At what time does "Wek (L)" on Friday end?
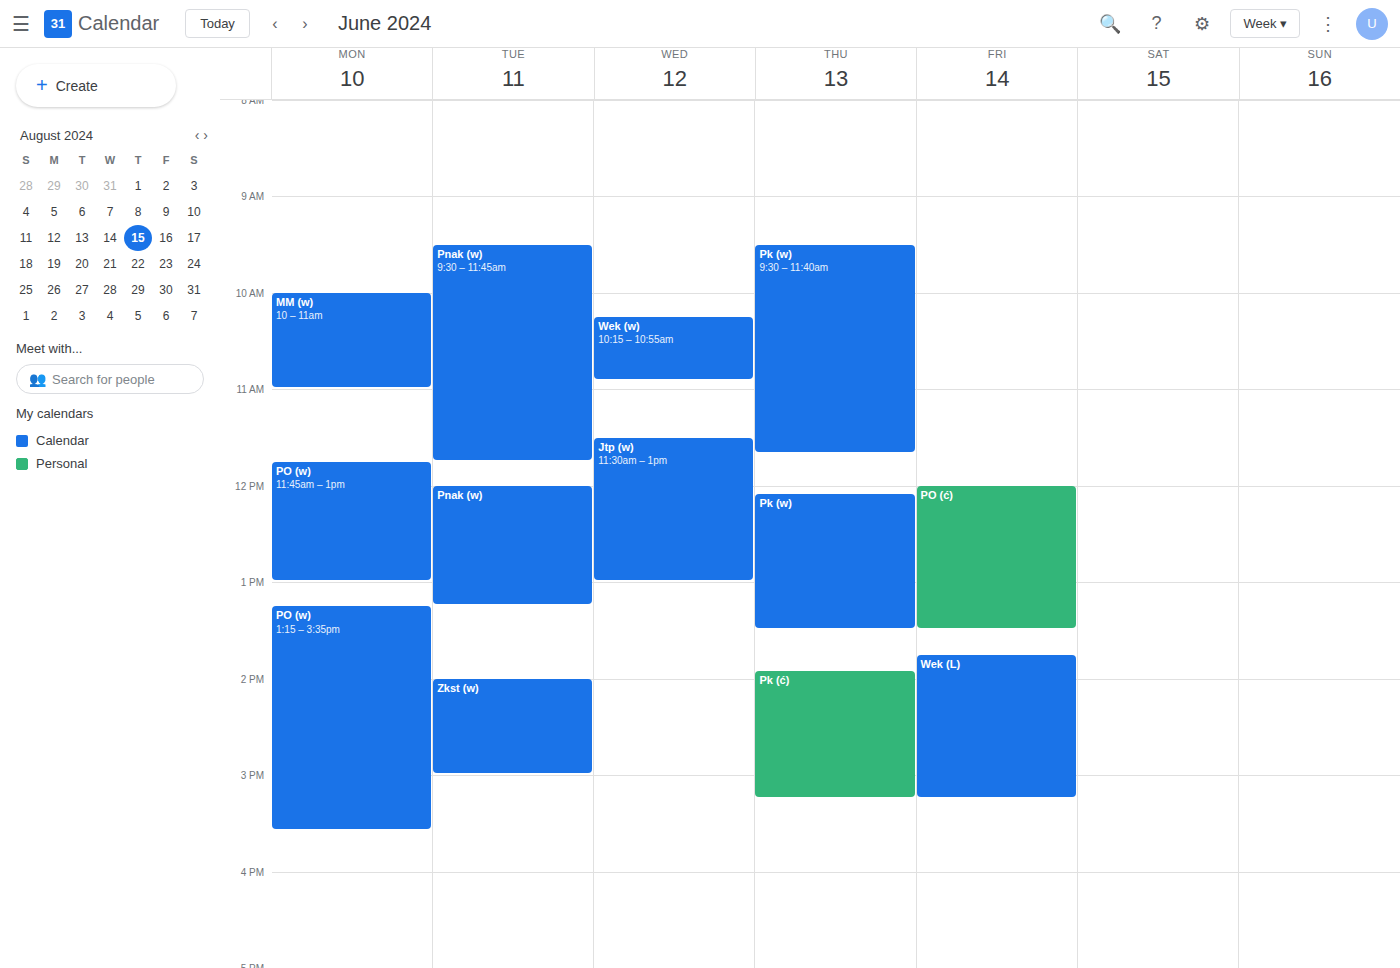
3:15 PM